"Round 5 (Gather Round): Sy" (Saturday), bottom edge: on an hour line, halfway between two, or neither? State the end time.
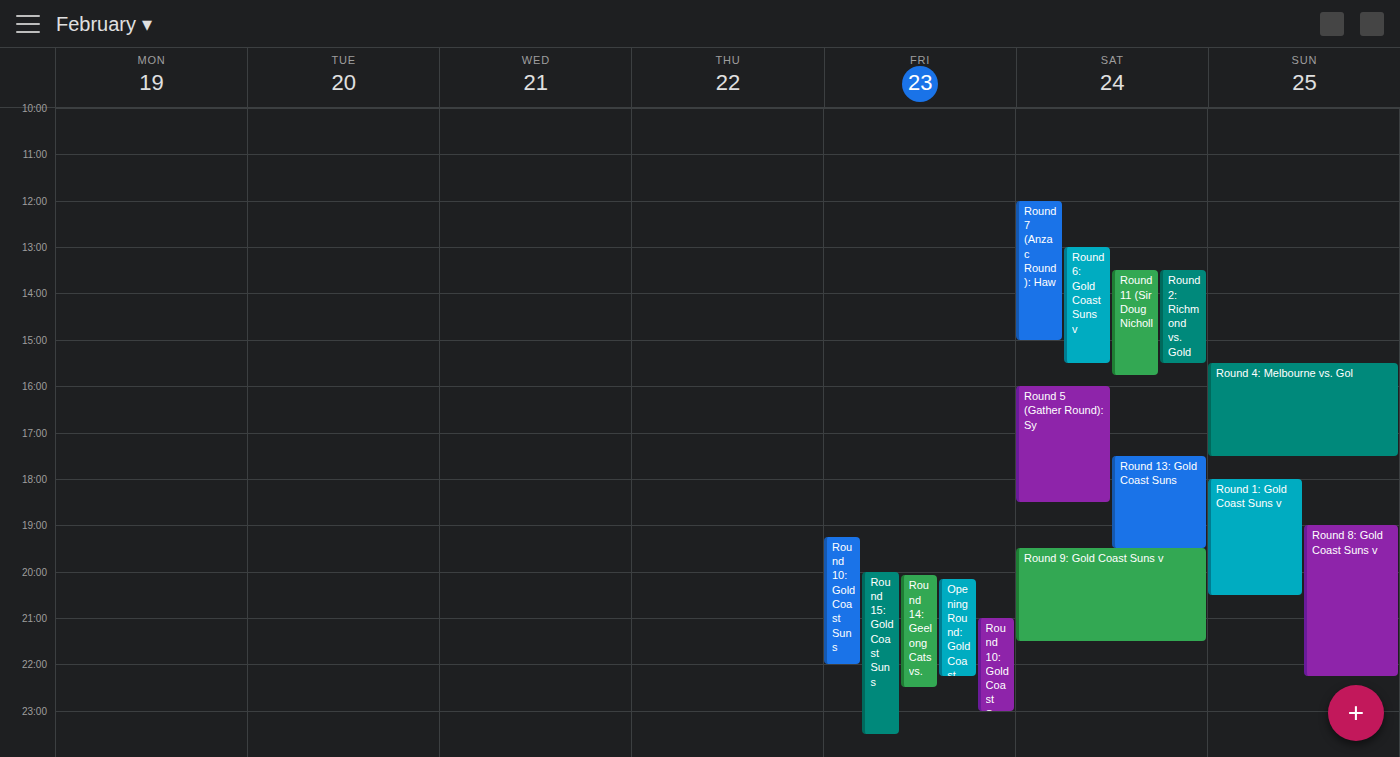
18:30 -- halfway between the 18:00 and 19:00 lines.